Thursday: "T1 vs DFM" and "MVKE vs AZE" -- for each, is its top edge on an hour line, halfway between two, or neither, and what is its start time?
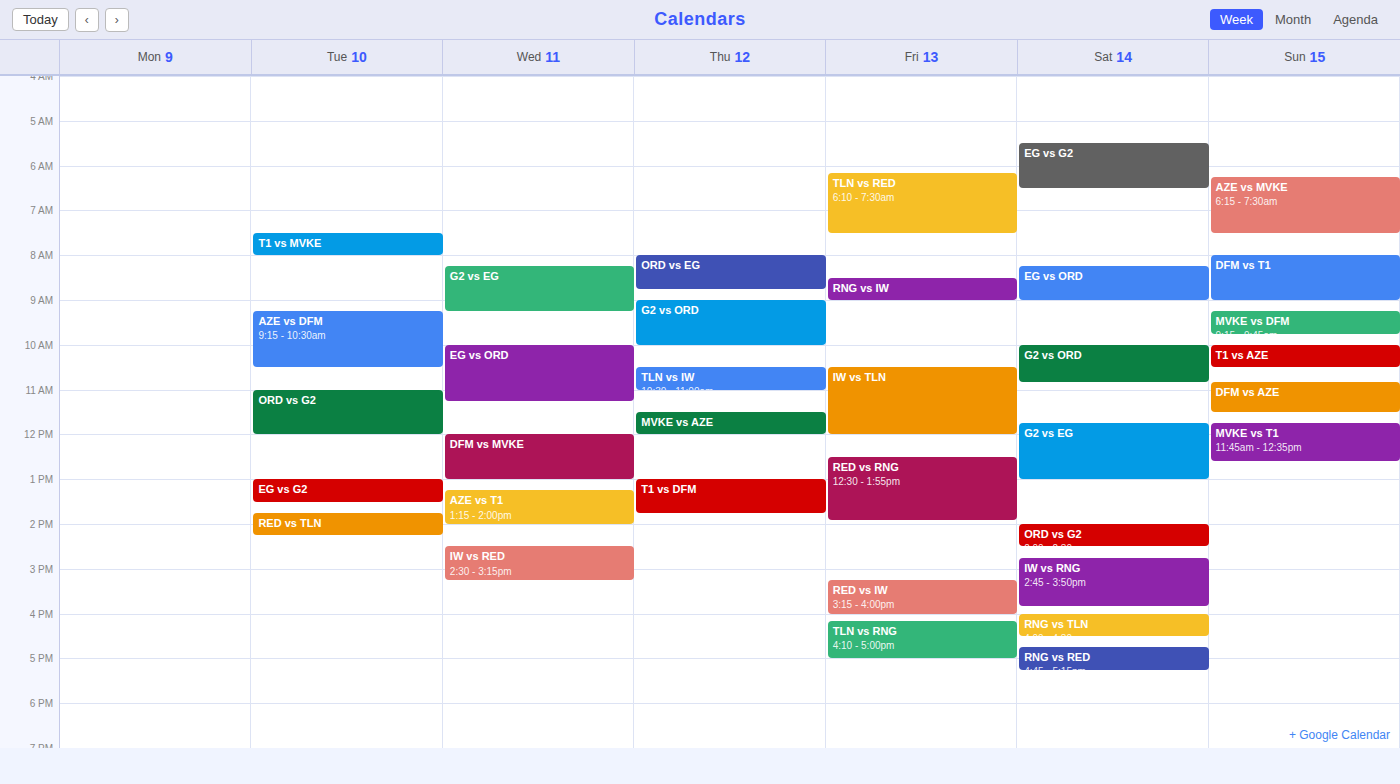
"T1 vs DFM": 1:00 PM, exactly on the 1 PM line. "MVKE vs AZE": 11:30 AM, halfway between the 11 AM and 12 PM lines.